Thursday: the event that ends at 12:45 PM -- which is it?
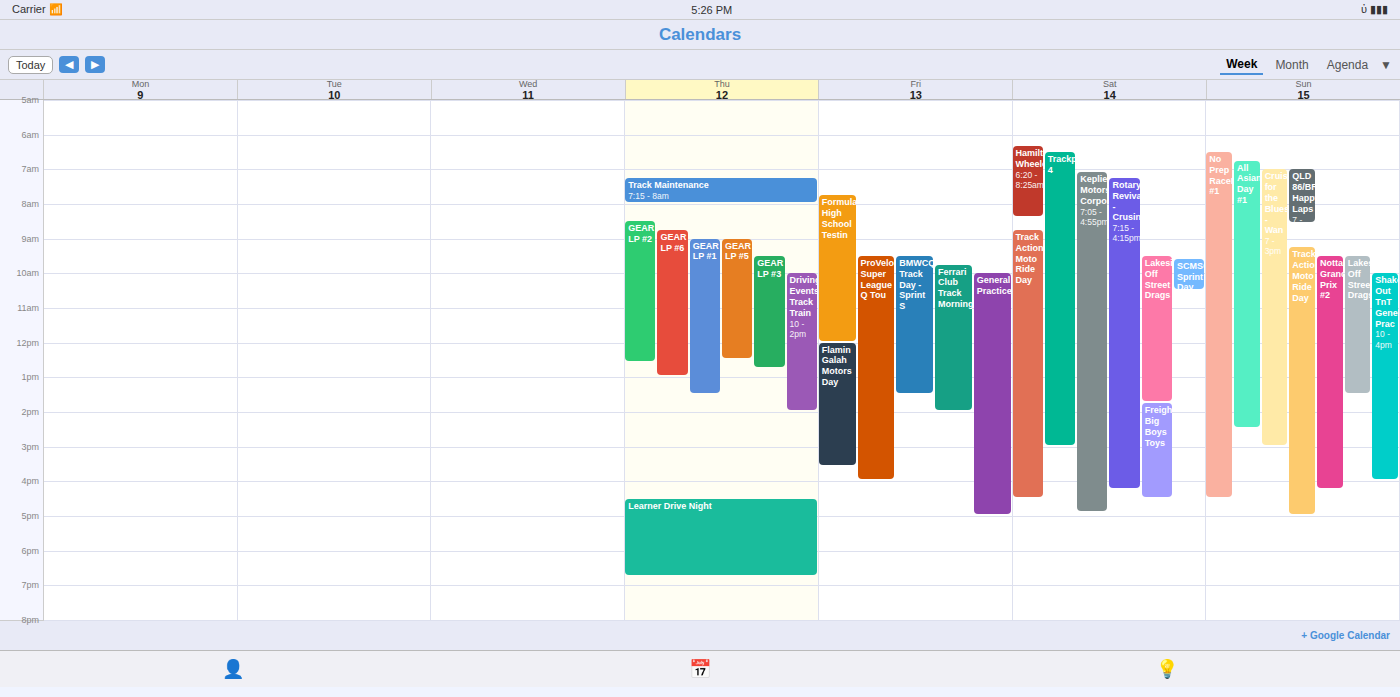
"GEAR LP #3"